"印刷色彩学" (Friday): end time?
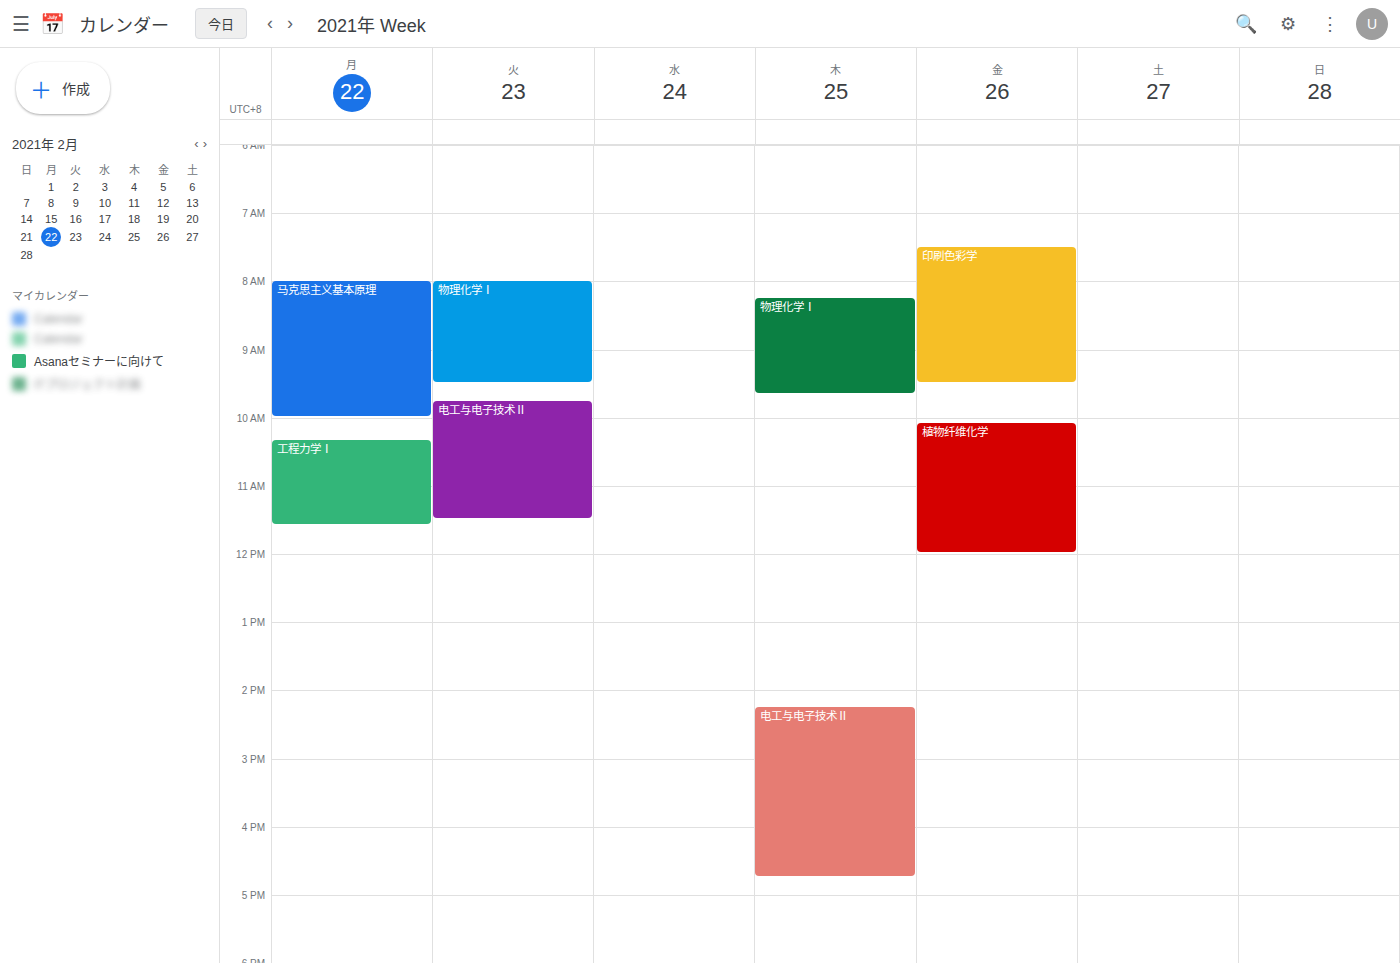
9:30 AM